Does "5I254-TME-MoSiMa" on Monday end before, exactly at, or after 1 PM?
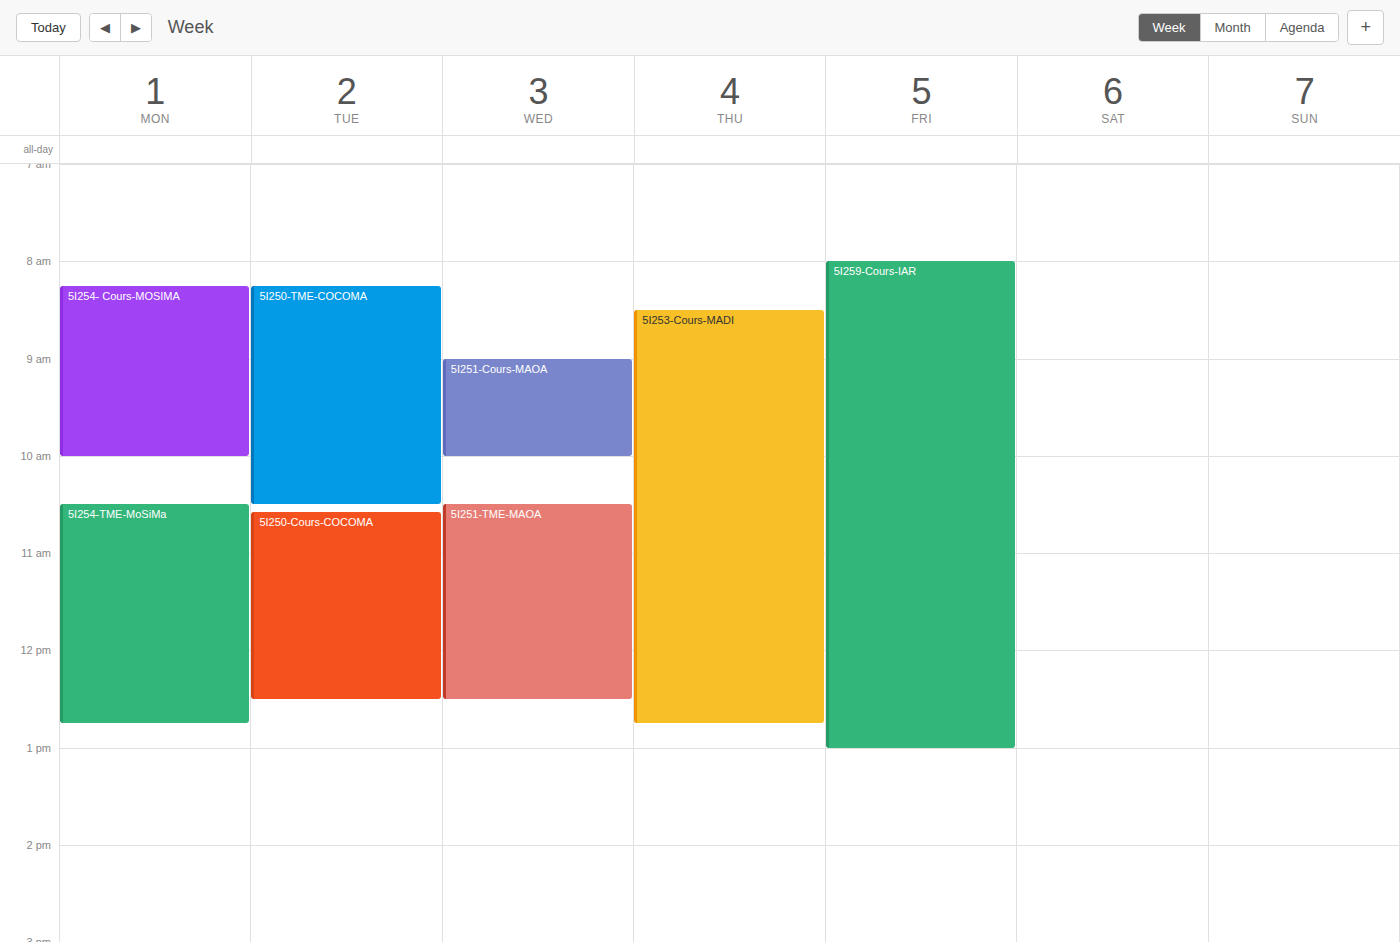
12:45 PM -- before 1 PM, 15 minutes above the 1 PM line.